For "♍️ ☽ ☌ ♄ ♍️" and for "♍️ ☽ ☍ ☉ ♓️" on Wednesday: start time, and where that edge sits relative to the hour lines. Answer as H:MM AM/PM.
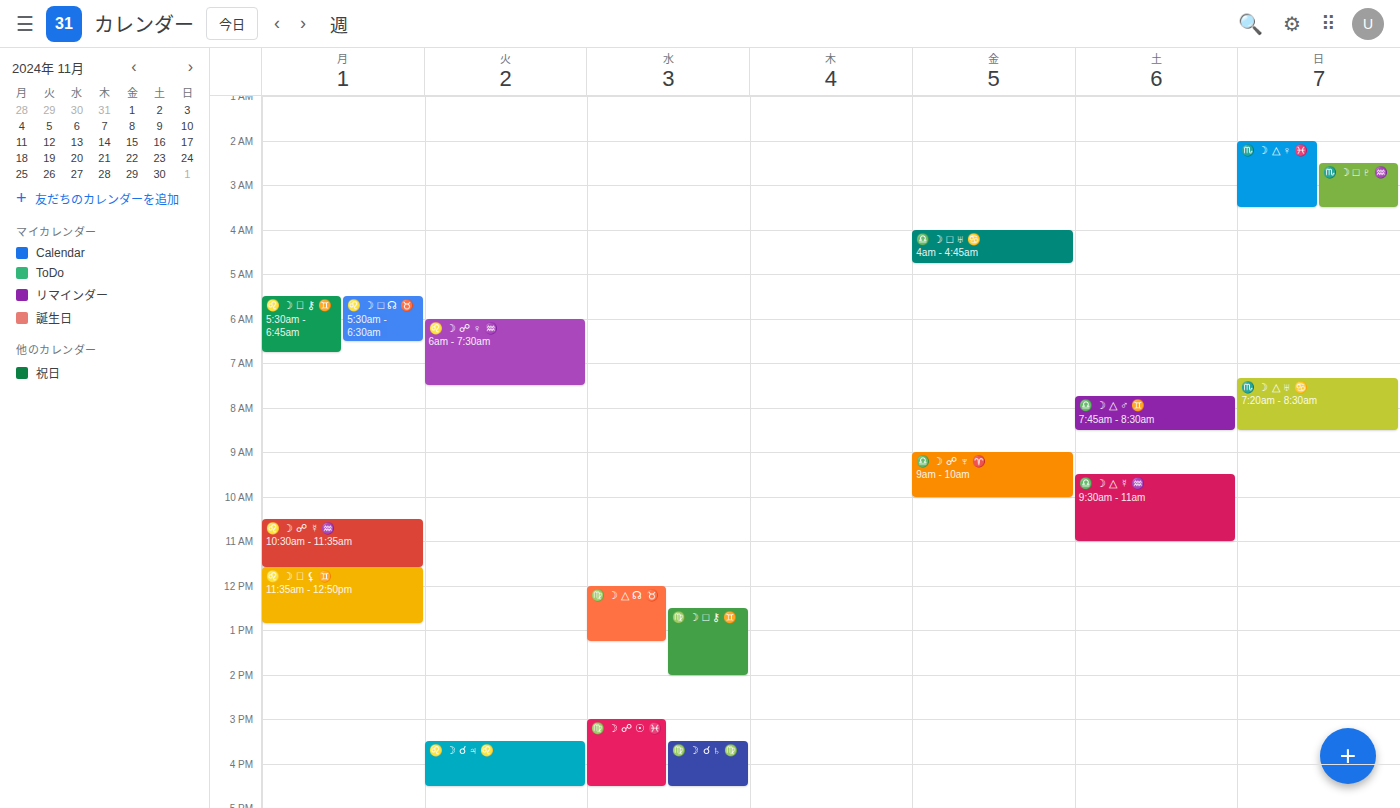
"♍️ ☽ ☌ ♄ ♍️": 3:30 PM, halfway between the 3 PM and 4 PM lines. "♍️ ☽ ☍ ☉ ♓️": 3:00 PM, exactly on the 3 PM line.